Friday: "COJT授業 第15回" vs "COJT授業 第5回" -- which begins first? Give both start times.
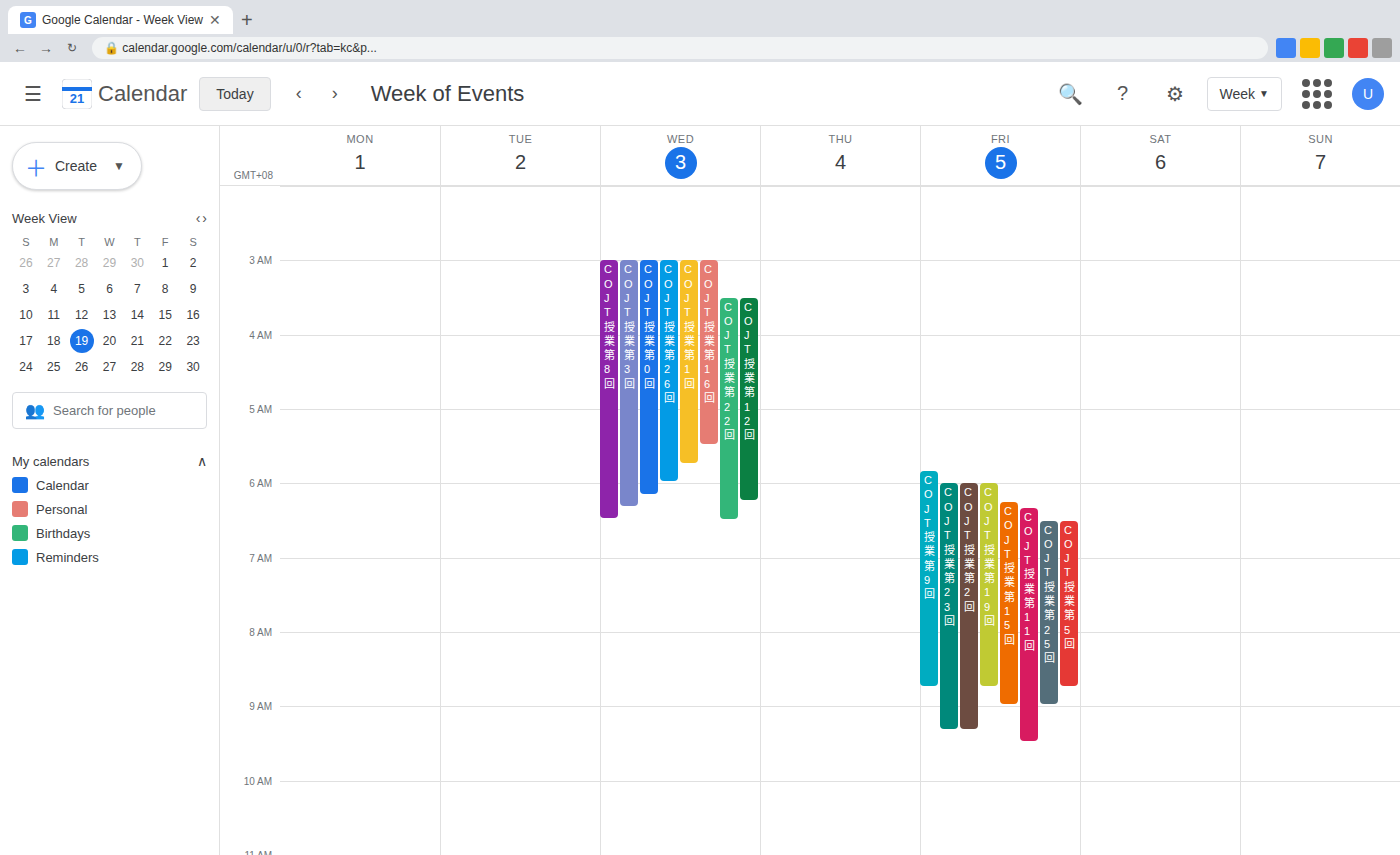
"COJT授業 第15回" 6:15 AM; "COJT授業 第5回" 6:30 AM.